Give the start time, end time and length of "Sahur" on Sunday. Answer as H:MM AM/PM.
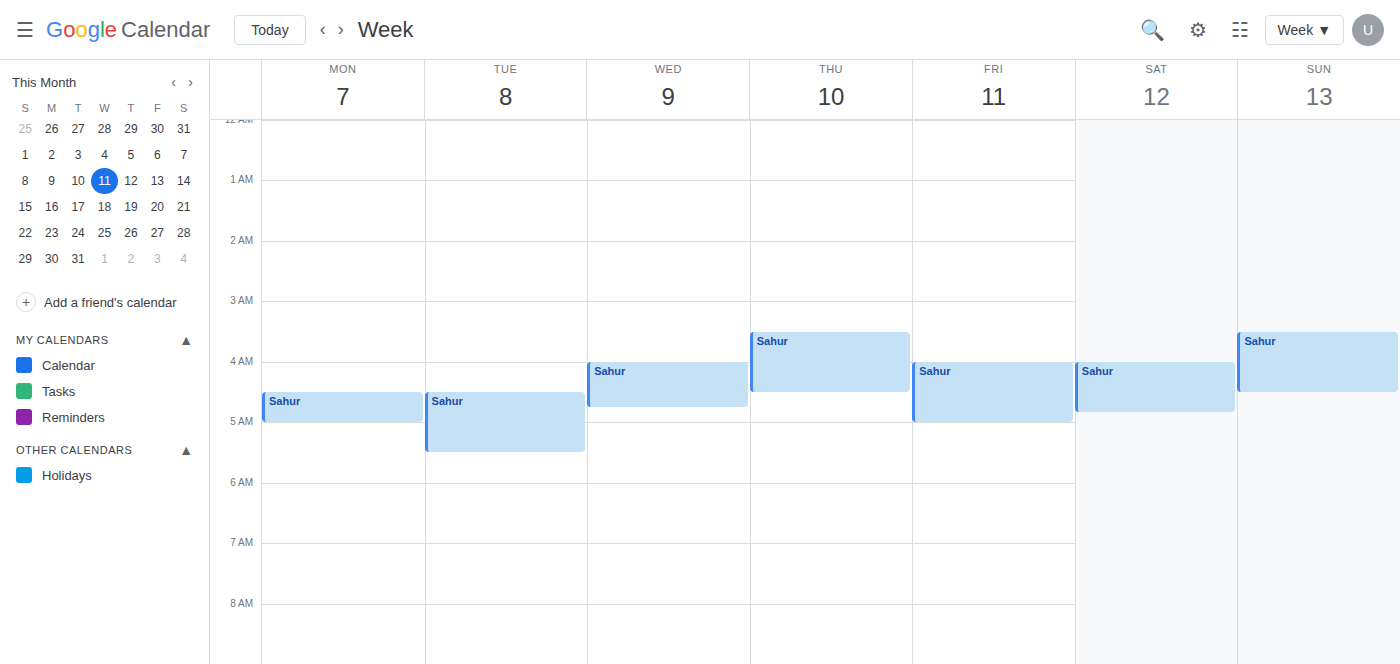
3:30 AM to 4:30 AM, 1 hour